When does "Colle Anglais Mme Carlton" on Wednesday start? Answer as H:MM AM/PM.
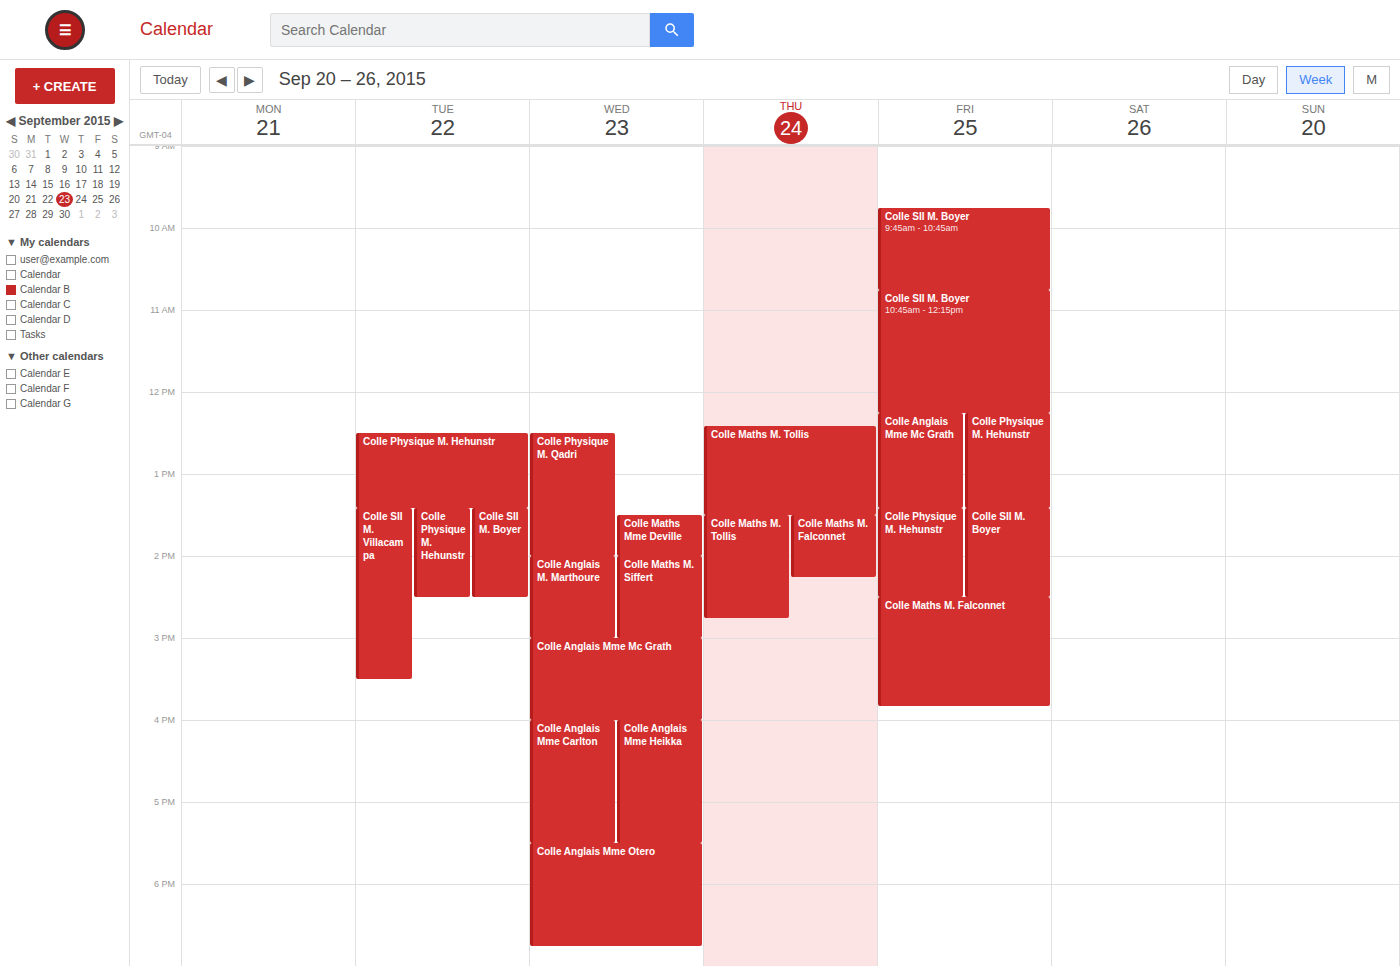
4:00 PM